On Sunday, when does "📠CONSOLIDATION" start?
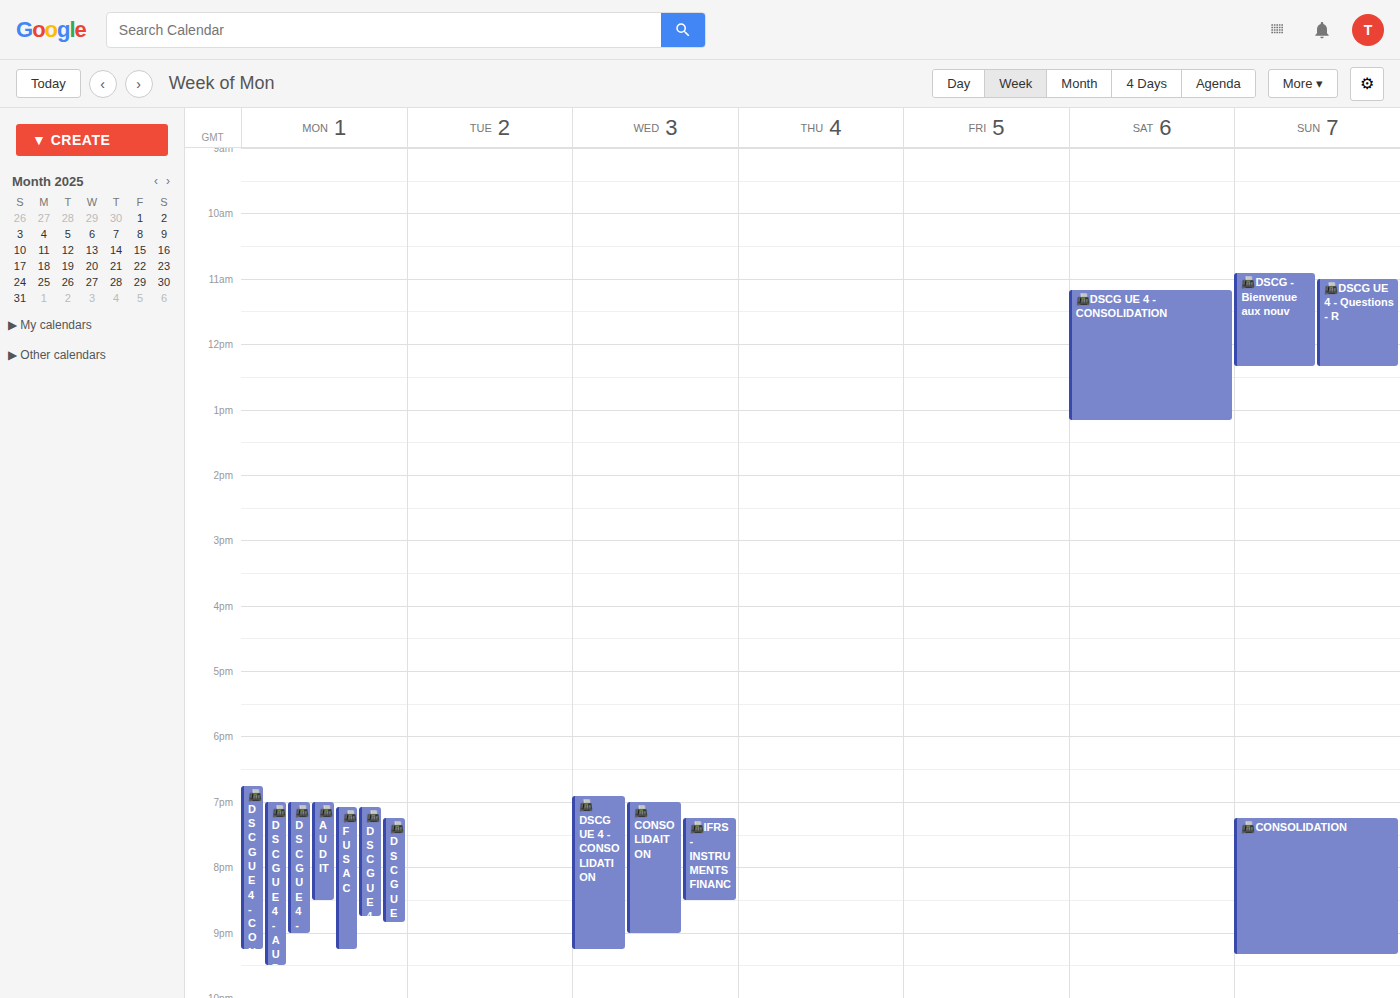
19:15